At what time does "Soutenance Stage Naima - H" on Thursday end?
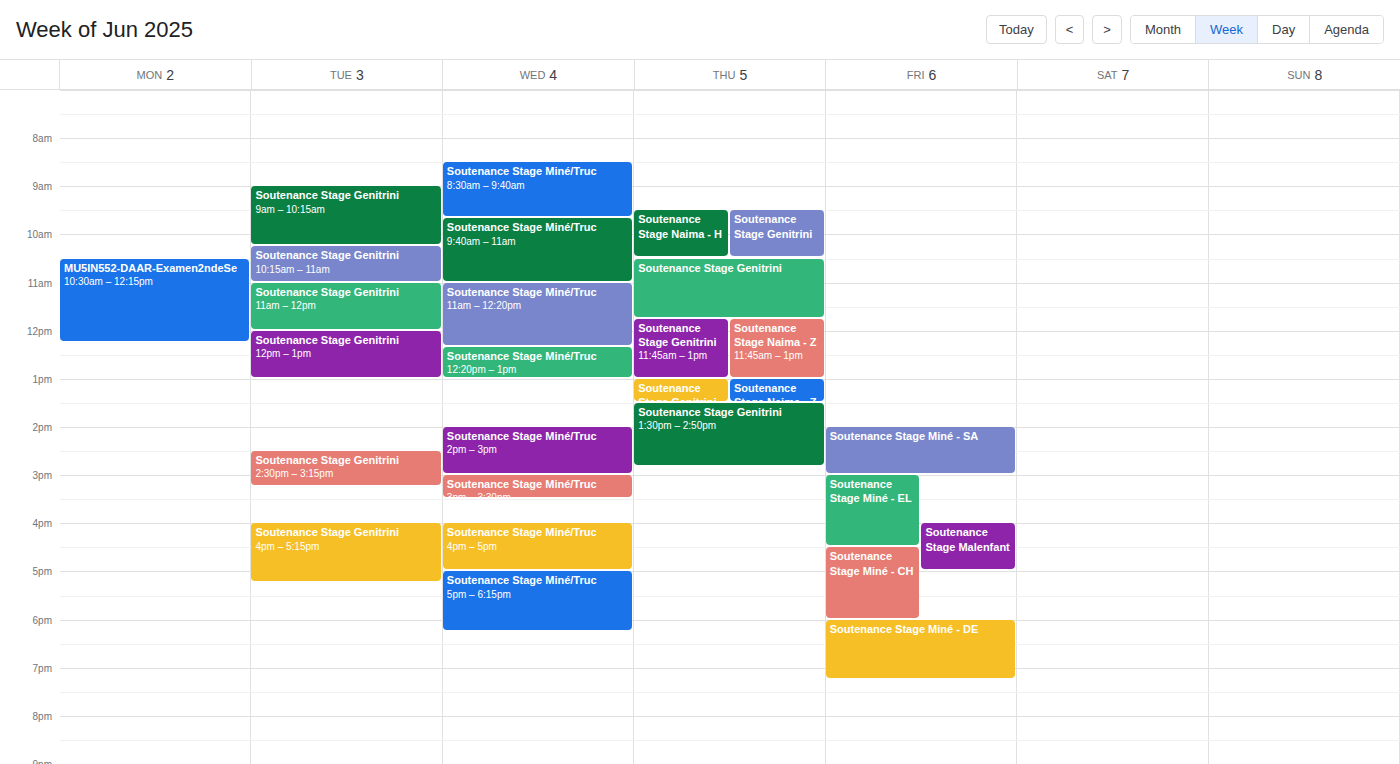
10:30 AM